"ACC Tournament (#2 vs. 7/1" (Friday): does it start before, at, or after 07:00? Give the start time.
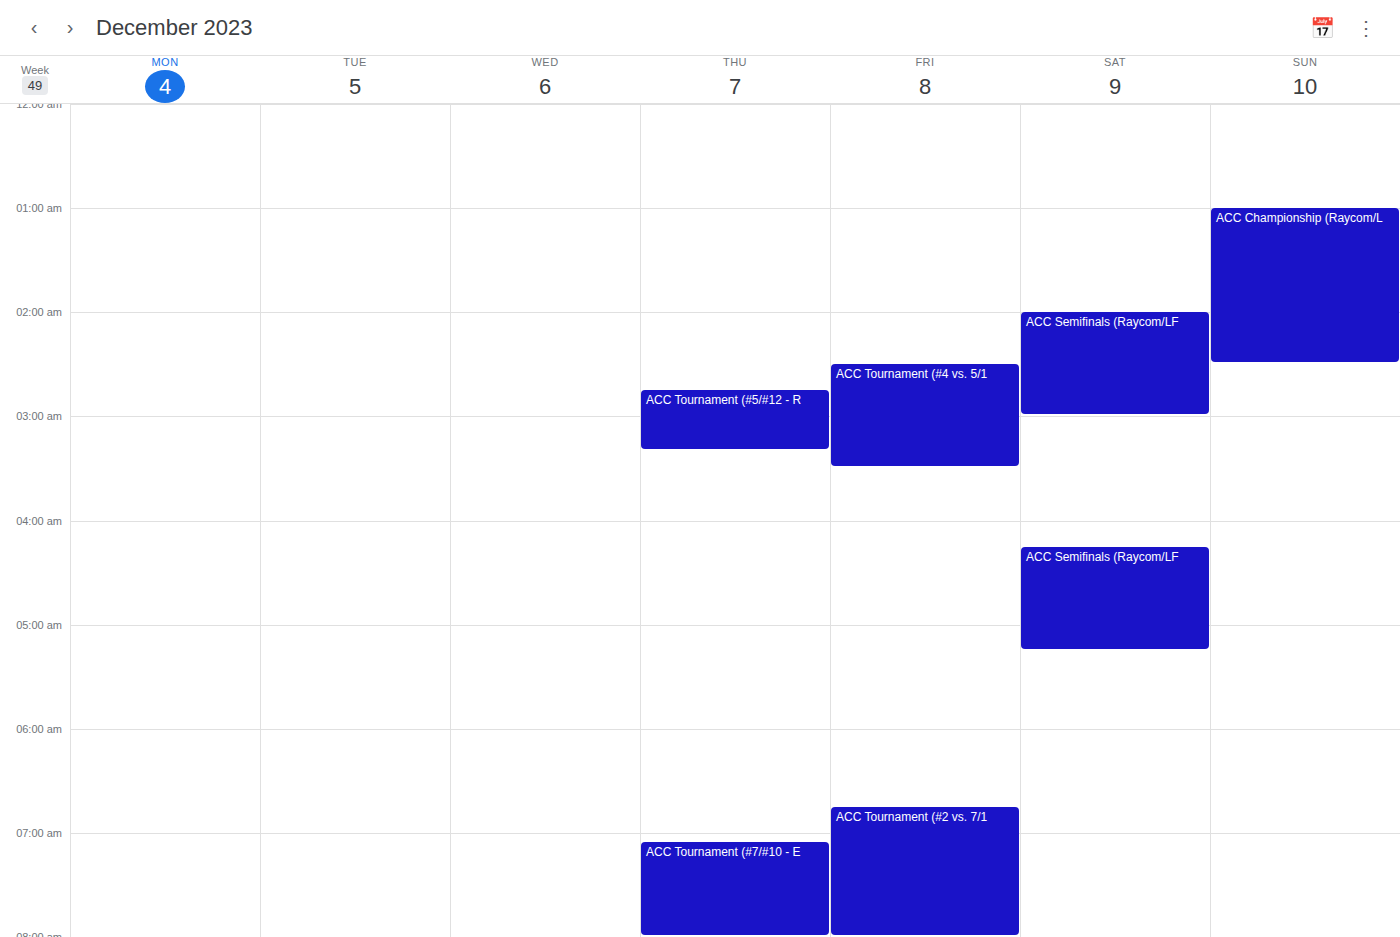
06:45 -- before 07:00, 15 minutes above the 07:00 line.